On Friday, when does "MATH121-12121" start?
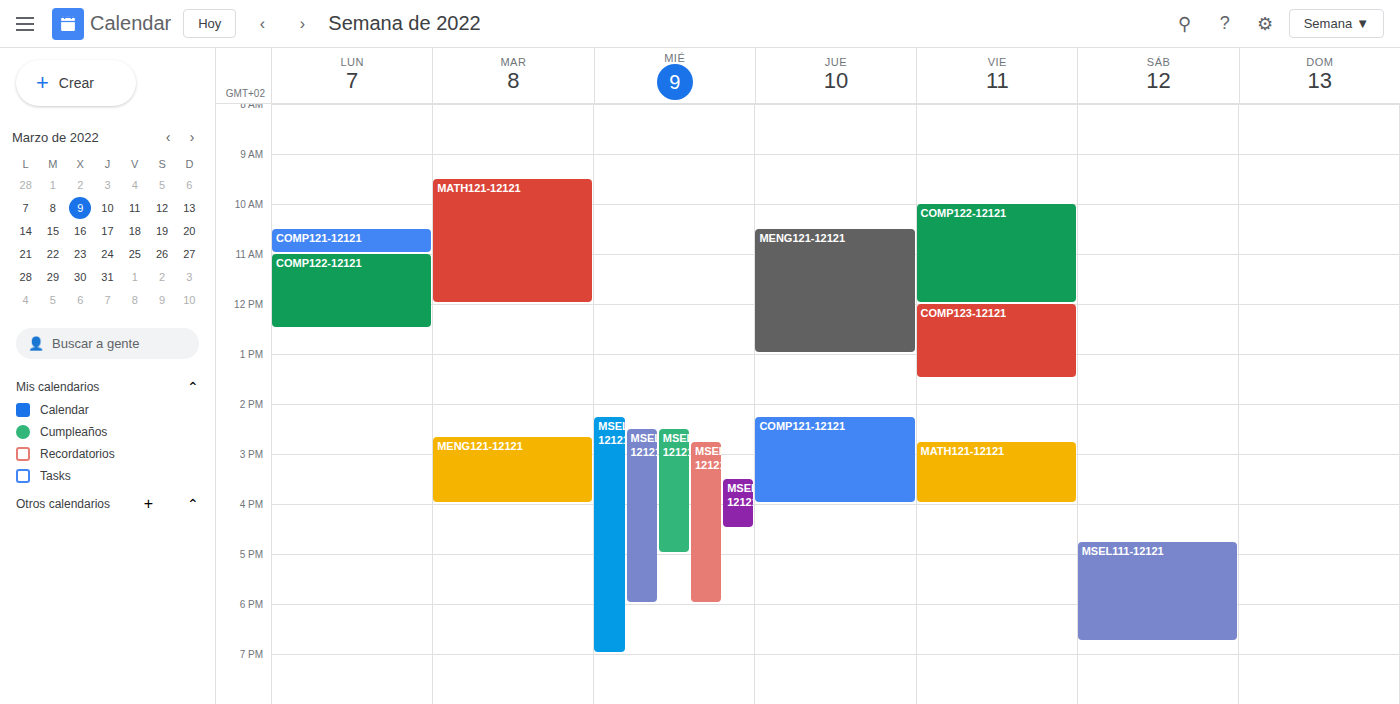
14:45